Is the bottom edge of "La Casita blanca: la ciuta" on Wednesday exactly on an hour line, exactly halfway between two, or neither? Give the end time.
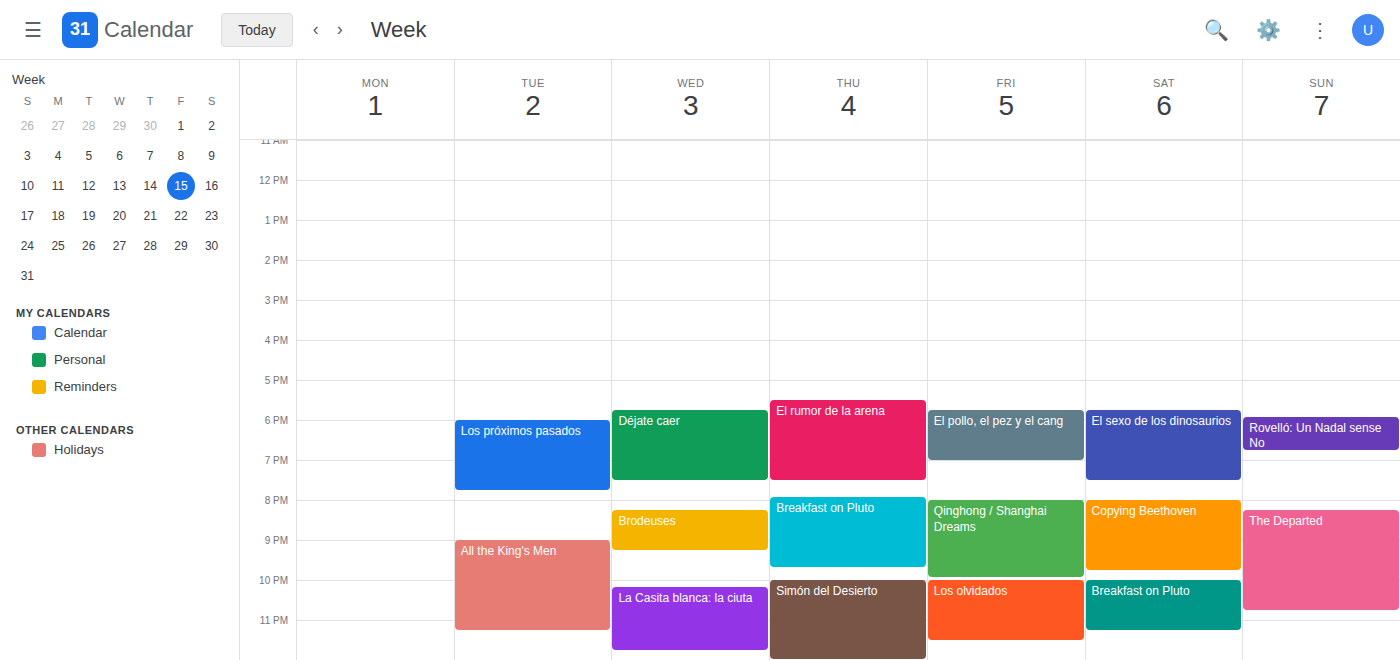
11:45 PM -- neither: three quarters of the way from the 11 PM line to the 12 AM line.